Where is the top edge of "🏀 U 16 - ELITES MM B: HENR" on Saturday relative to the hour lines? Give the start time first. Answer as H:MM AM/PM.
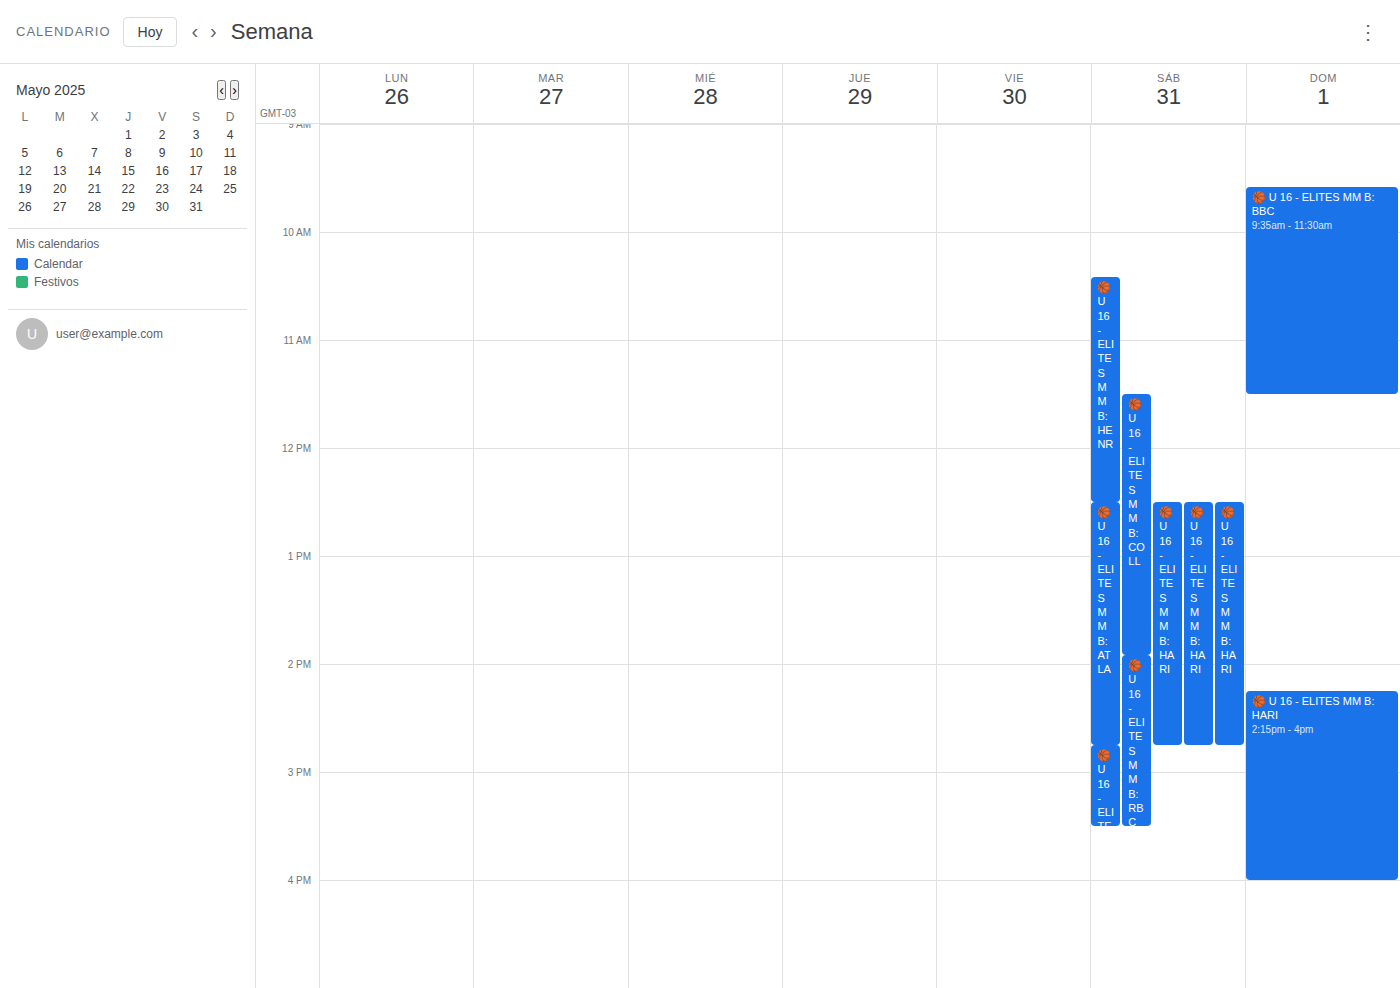
10:25 AM -- neither: 25 minutes below the 10 AM line and 35 minutes above the 11 AM line.